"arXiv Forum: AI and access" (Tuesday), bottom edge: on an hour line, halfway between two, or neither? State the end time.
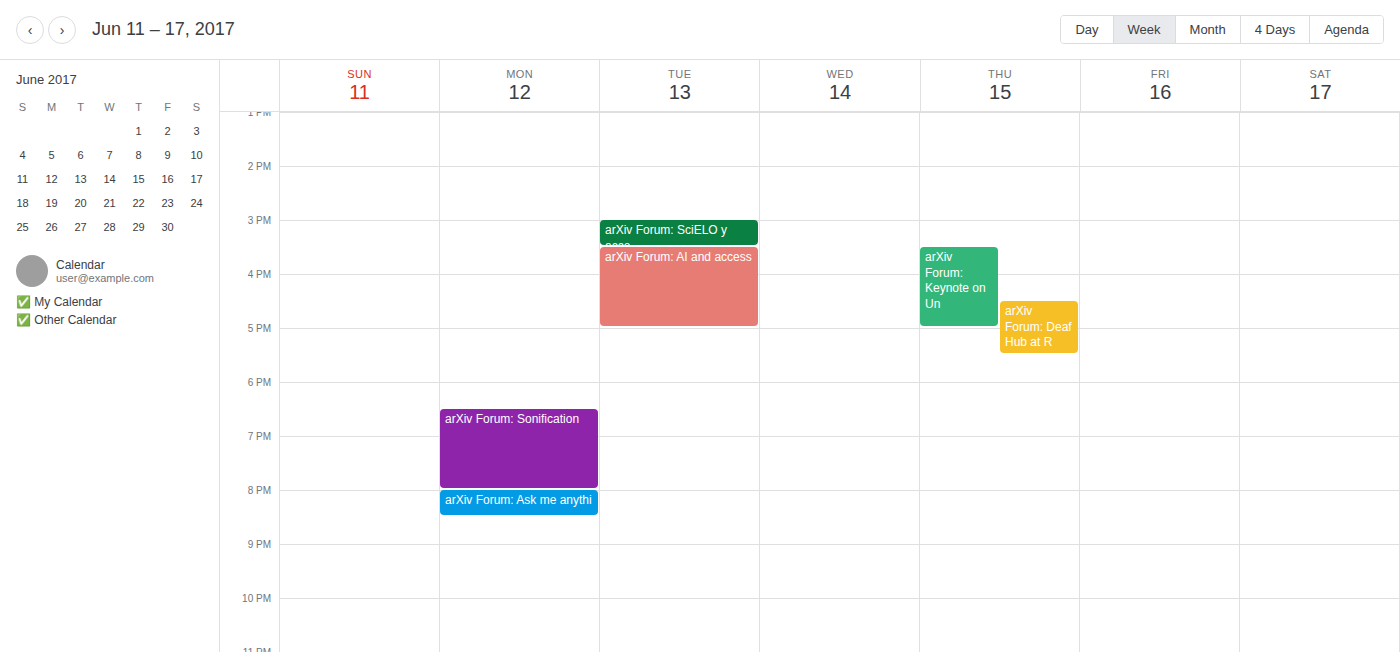
5:00 PM -- exactly on the 5 PM line.